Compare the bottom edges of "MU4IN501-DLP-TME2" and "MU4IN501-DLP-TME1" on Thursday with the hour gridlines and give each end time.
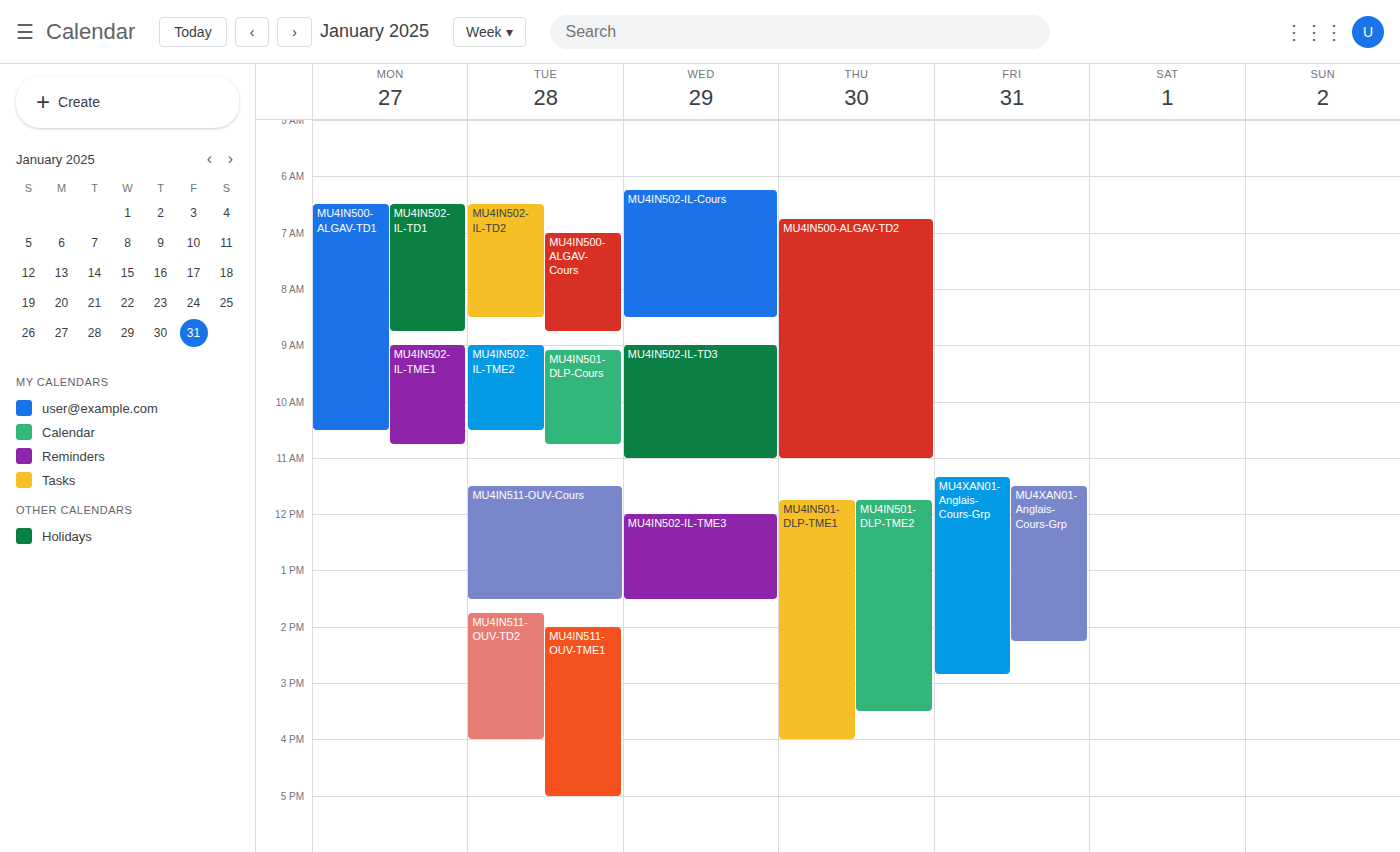
"MU4IN501-DLP-TME2": 3:30 PM, halfway between the 3 PM and 4 PM lines. "MU4IN501-DLP-TME1": 4:00 PM, exactly on the 4 PM line.